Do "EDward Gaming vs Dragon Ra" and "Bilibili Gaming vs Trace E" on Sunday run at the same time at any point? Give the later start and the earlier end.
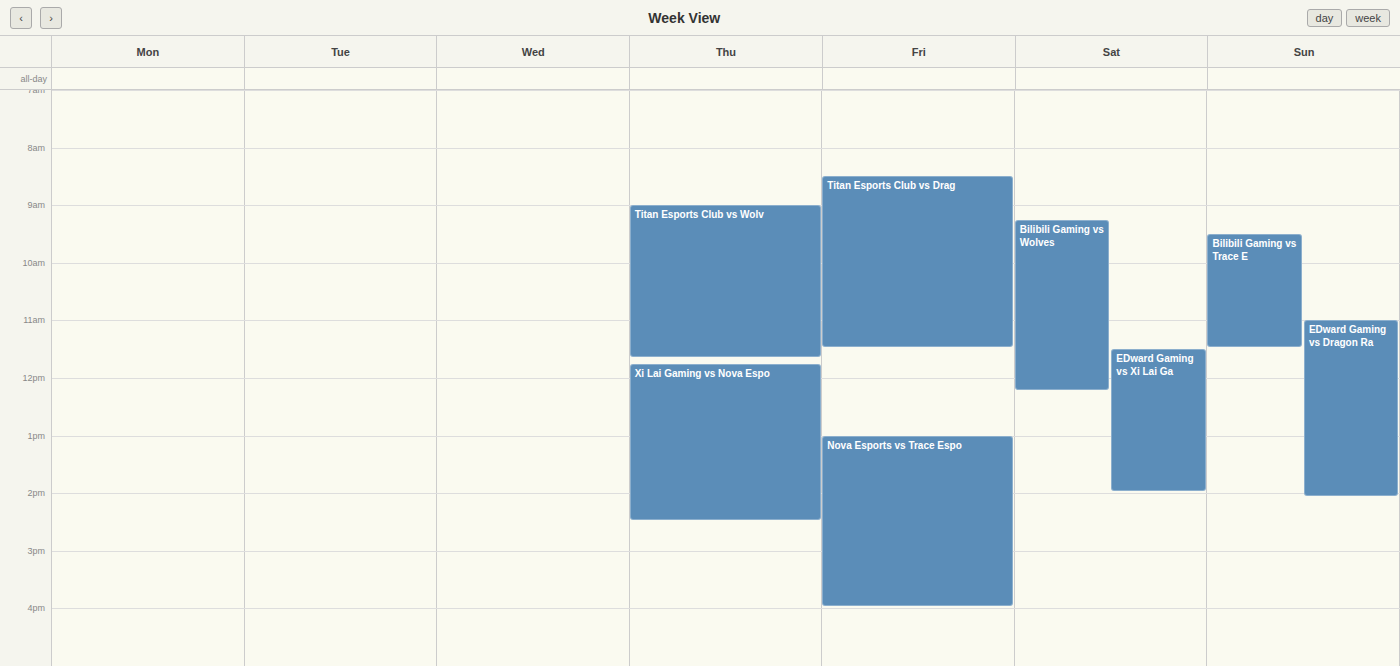
"EDward Gaming vs Dragon Ra" starts at 11:00 AM, before "Bilibili Gaming vs Trace E" ends at 11:30 AM -- they overlap.